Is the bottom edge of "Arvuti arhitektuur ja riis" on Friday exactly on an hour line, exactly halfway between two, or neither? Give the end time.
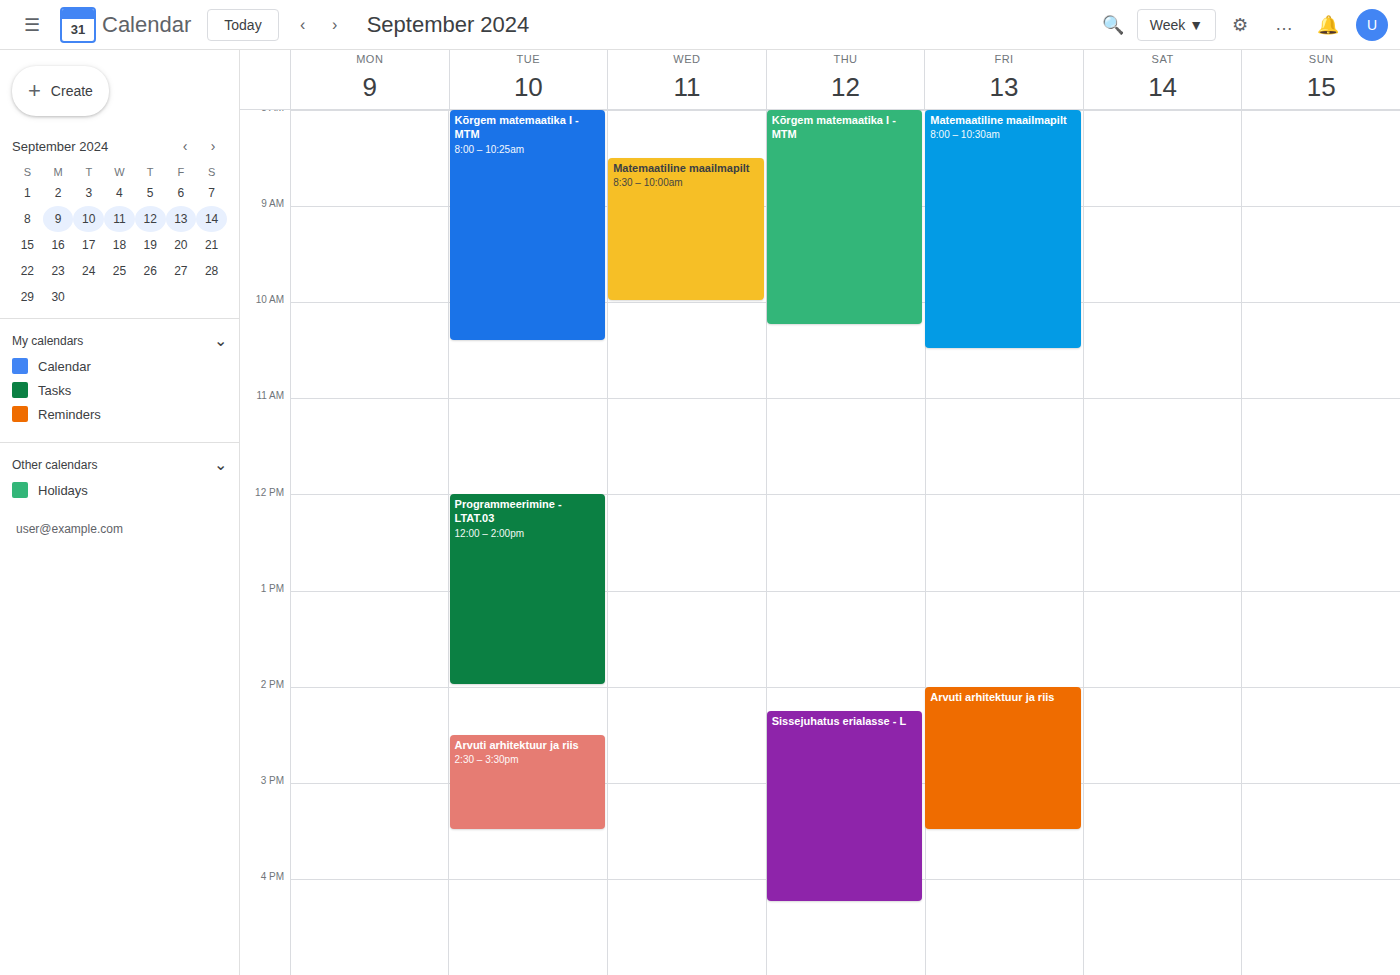
15:30 -- halfway between the 15:00 and 16:00 lines.